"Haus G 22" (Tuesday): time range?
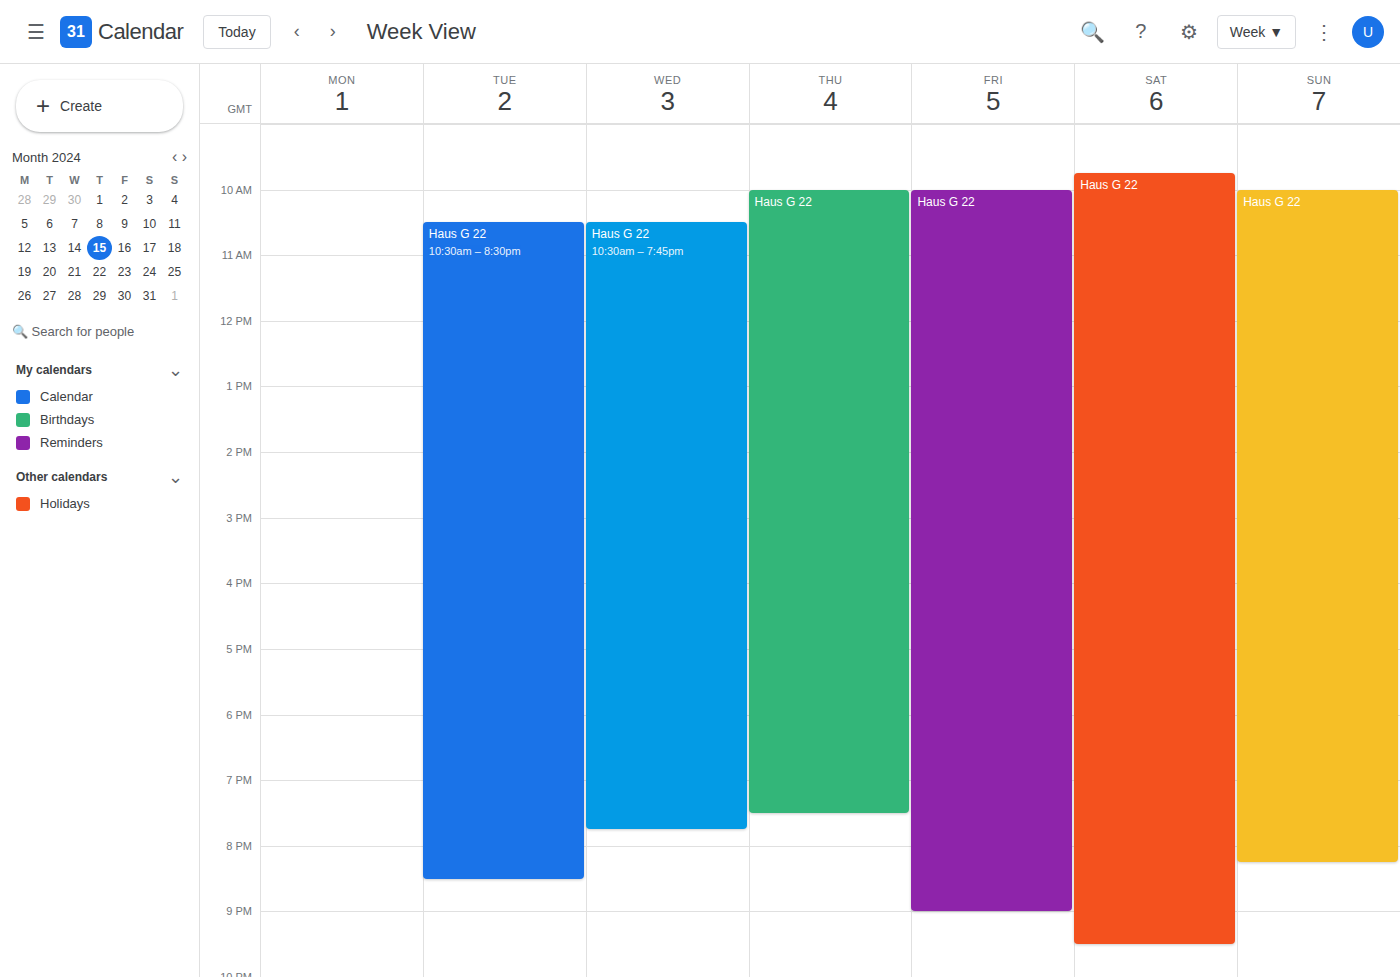
10:30 AM to 8:30 PM